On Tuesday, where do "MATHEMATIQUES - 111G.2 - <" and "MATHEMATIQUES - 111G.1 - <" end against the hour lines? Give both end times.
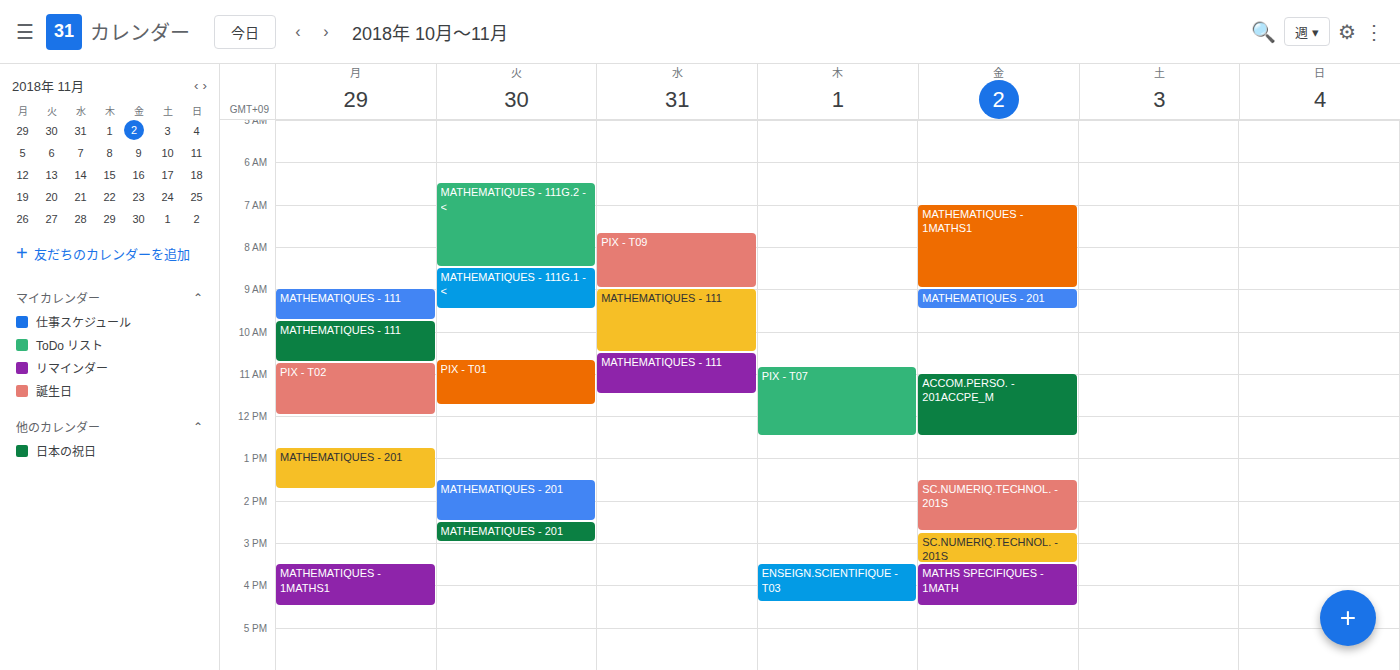
"MATHEMATIQUES - 111G.2 - <": 8:30 AM, halfway between the 8 AM and 9 AM lines. "MATHEMATIQUES - 111G.1 - <": 9:30 AM, halfway between the 9 AM and 10 AM lines.